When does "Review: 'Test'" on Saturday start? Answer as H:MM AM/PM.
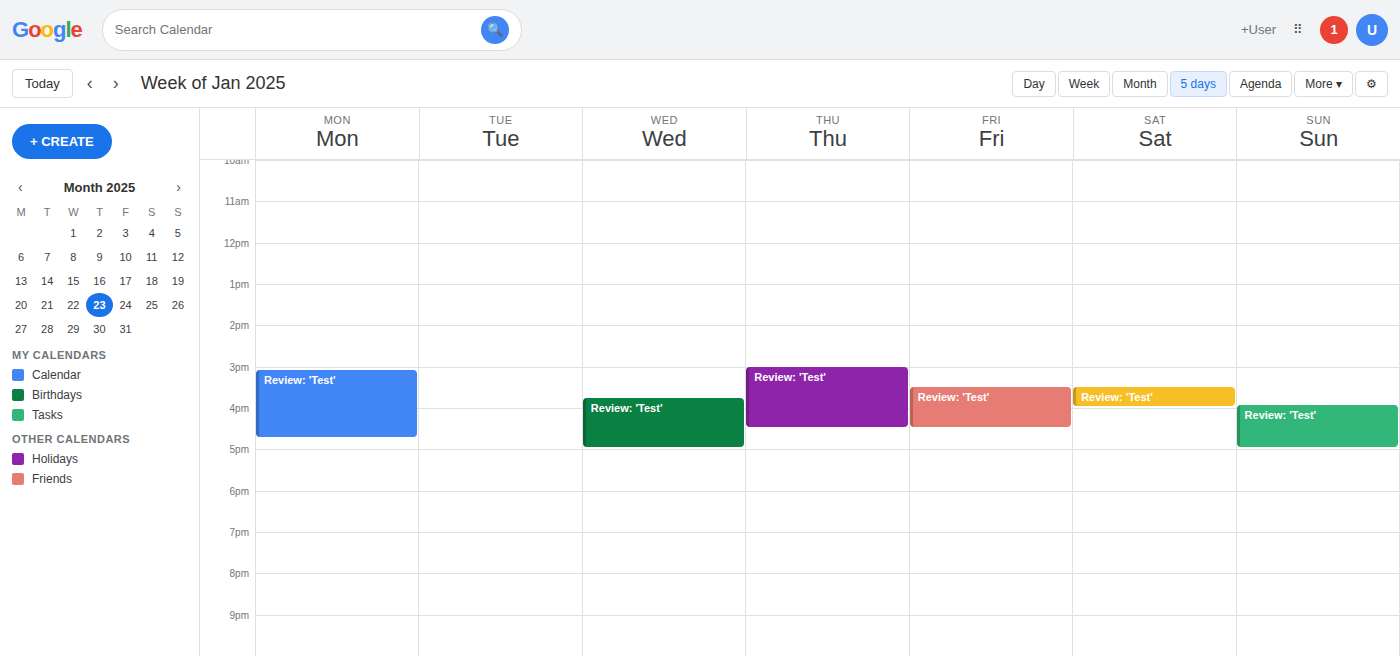
3:30 PM